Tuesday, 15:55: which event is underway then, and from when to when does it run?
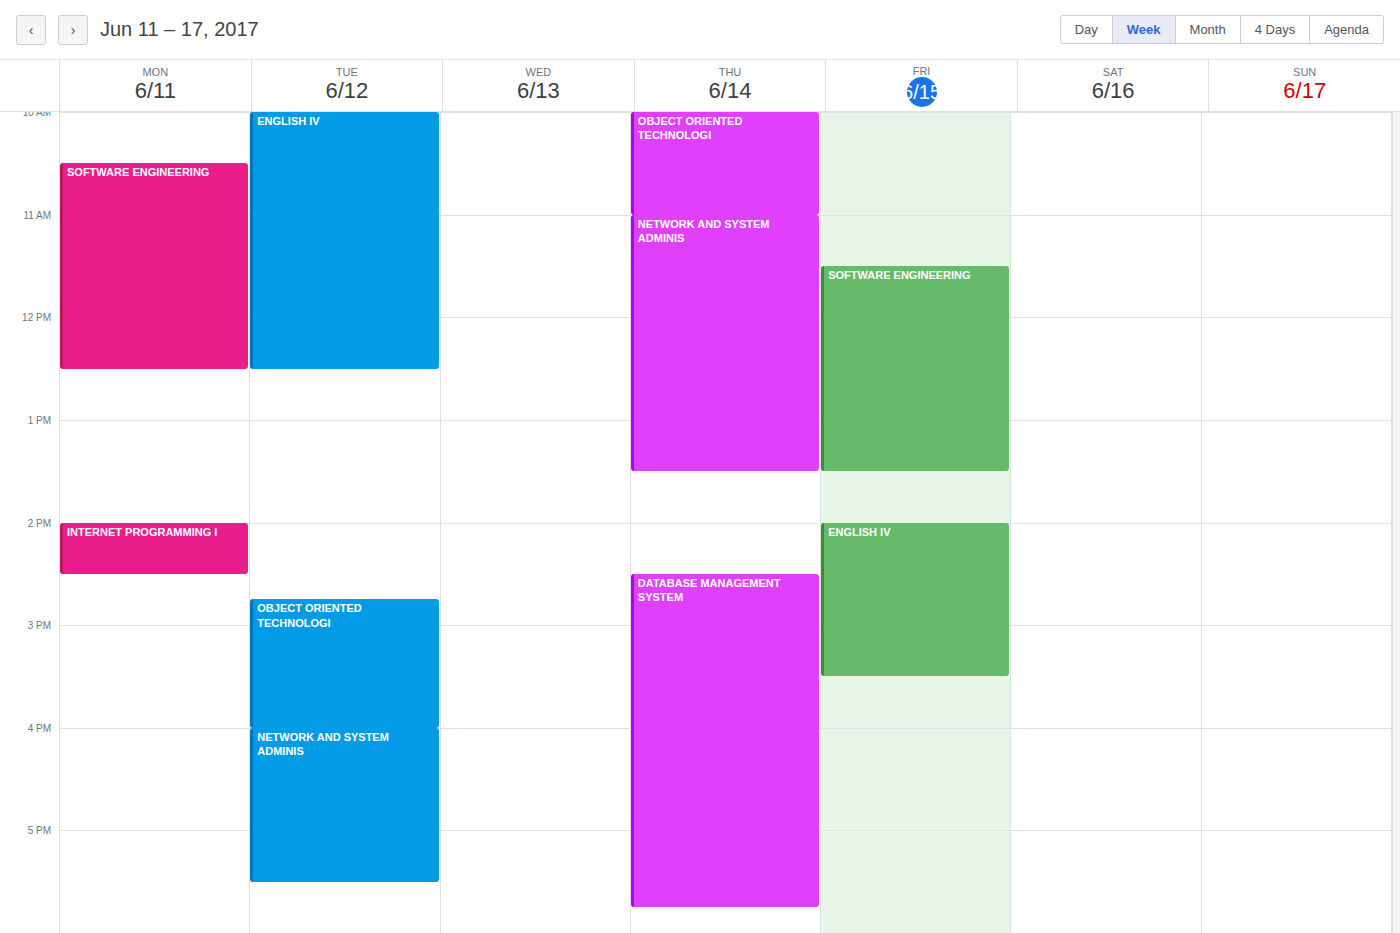
"OBJECT ORIENTED TECHNOLOGI", 14:45 to 16:00